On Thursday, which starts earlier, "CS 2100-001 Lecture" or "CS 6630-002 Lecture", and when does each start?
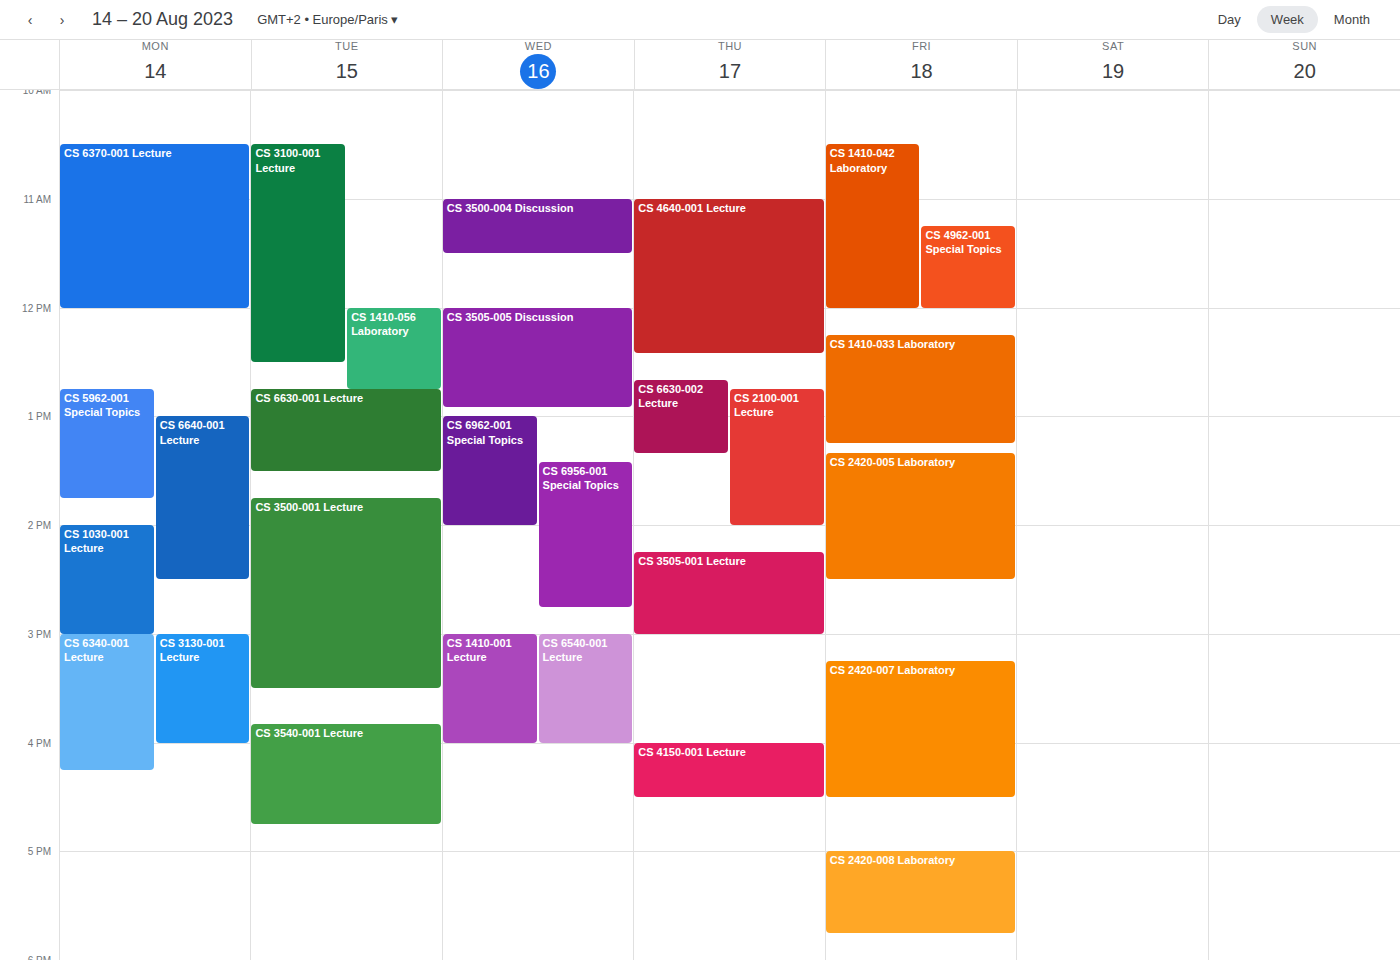
"CS 6630-002 Lecture" 12:40 PM; "CS 2100-001 Lecture" 12:45 PM.